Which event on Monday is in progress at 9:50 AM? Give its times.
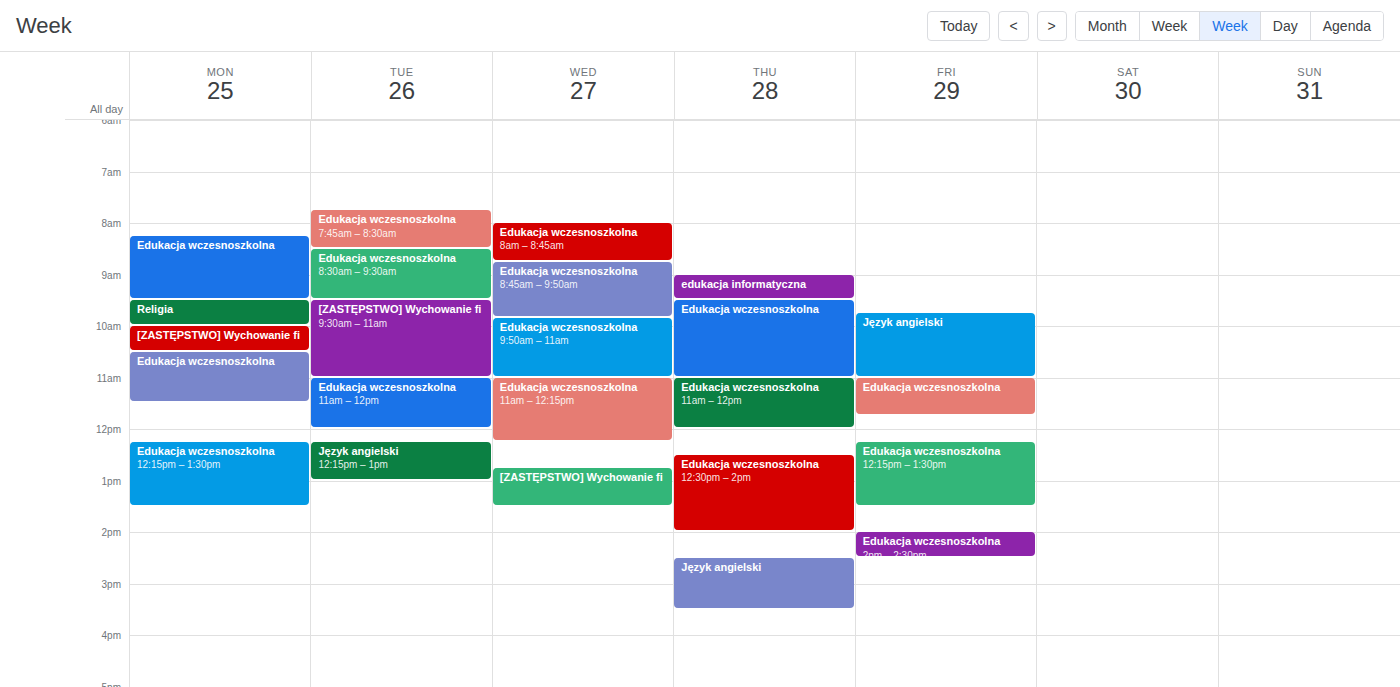
"Religia", 9:30 AM to 10:00 AM